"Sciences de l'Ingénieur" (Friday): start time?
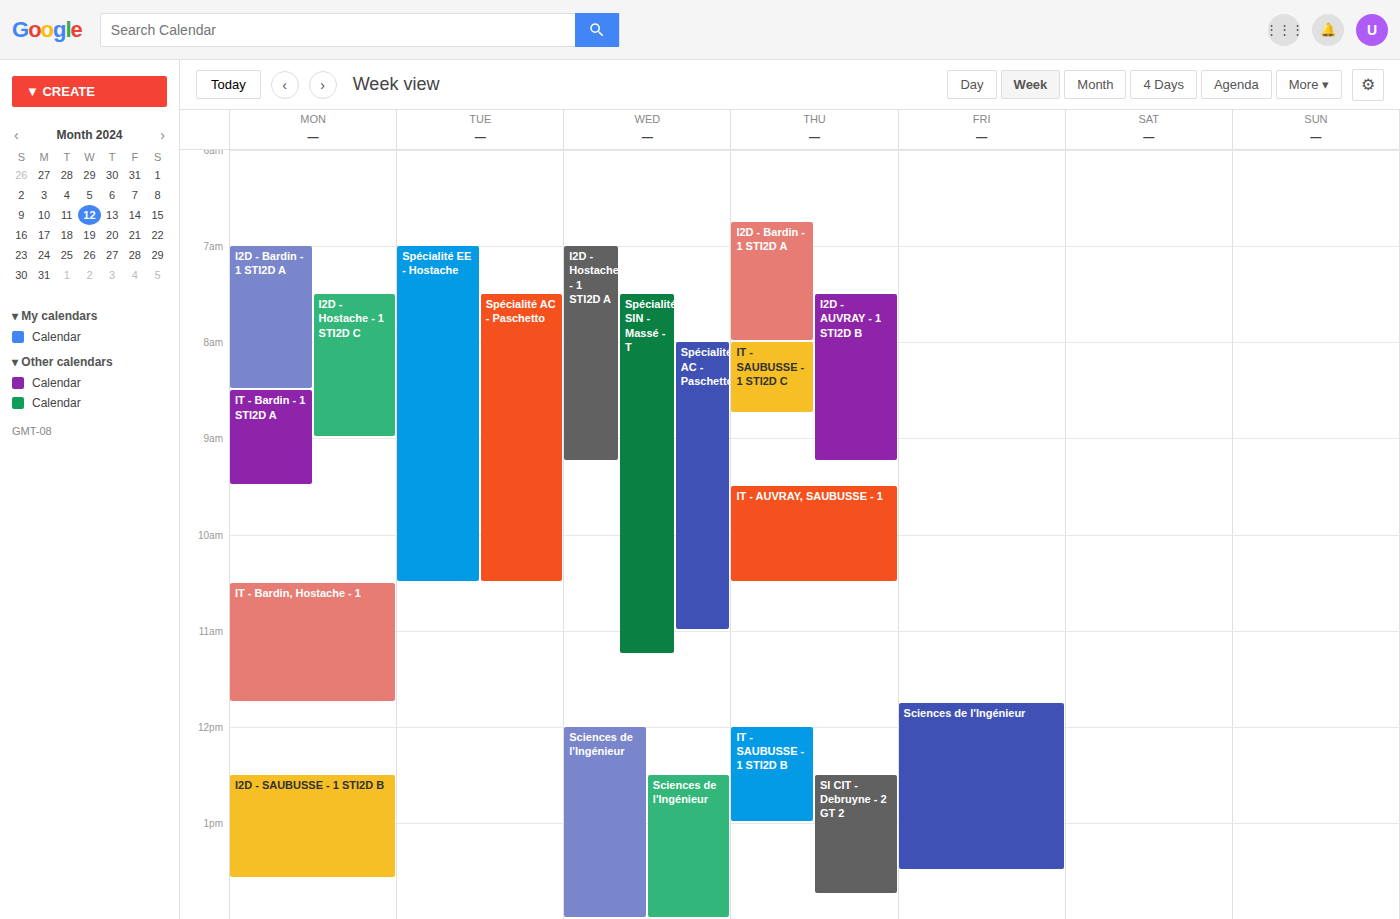
11:45 AM